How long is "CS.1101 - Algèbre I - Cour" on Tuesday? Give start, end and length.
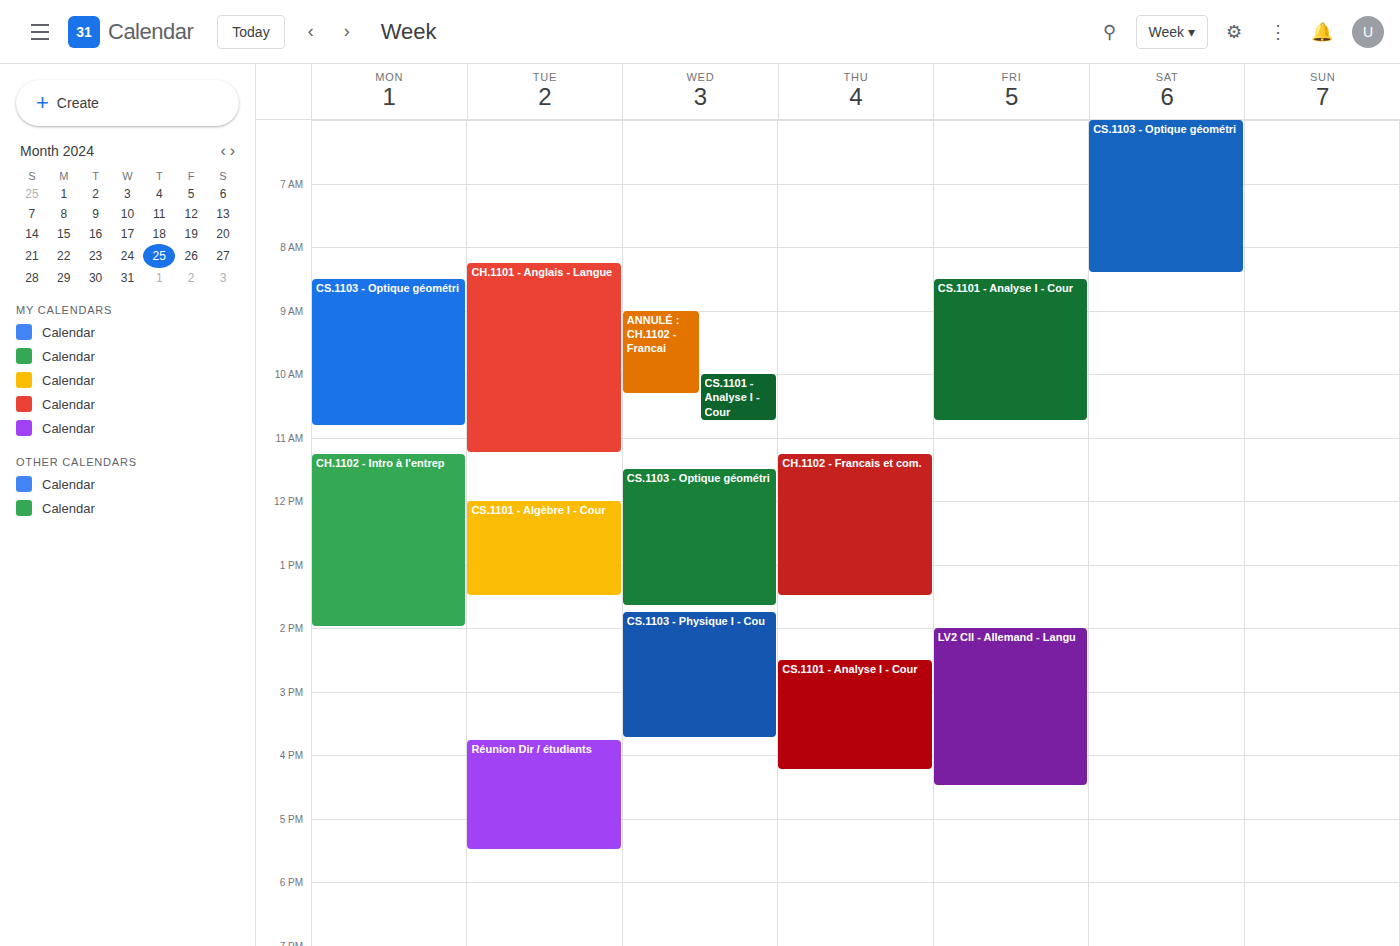
12:00 PM to 1:30 PM, 1 hour 30 minutes